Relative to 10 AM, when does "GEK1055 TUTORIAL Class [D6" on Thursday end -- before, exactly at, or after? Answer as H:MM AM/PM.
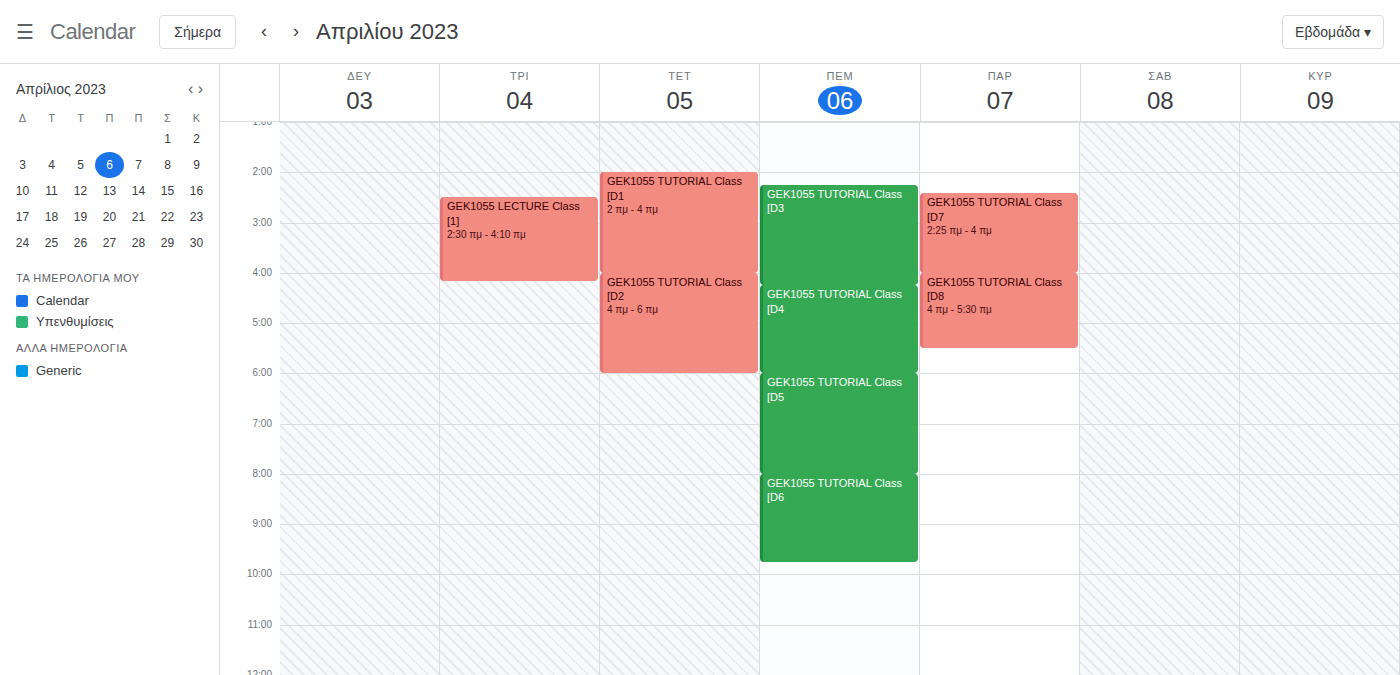
9:45 AM -- before 10 AM, 15 minutes above the 10 AM line.